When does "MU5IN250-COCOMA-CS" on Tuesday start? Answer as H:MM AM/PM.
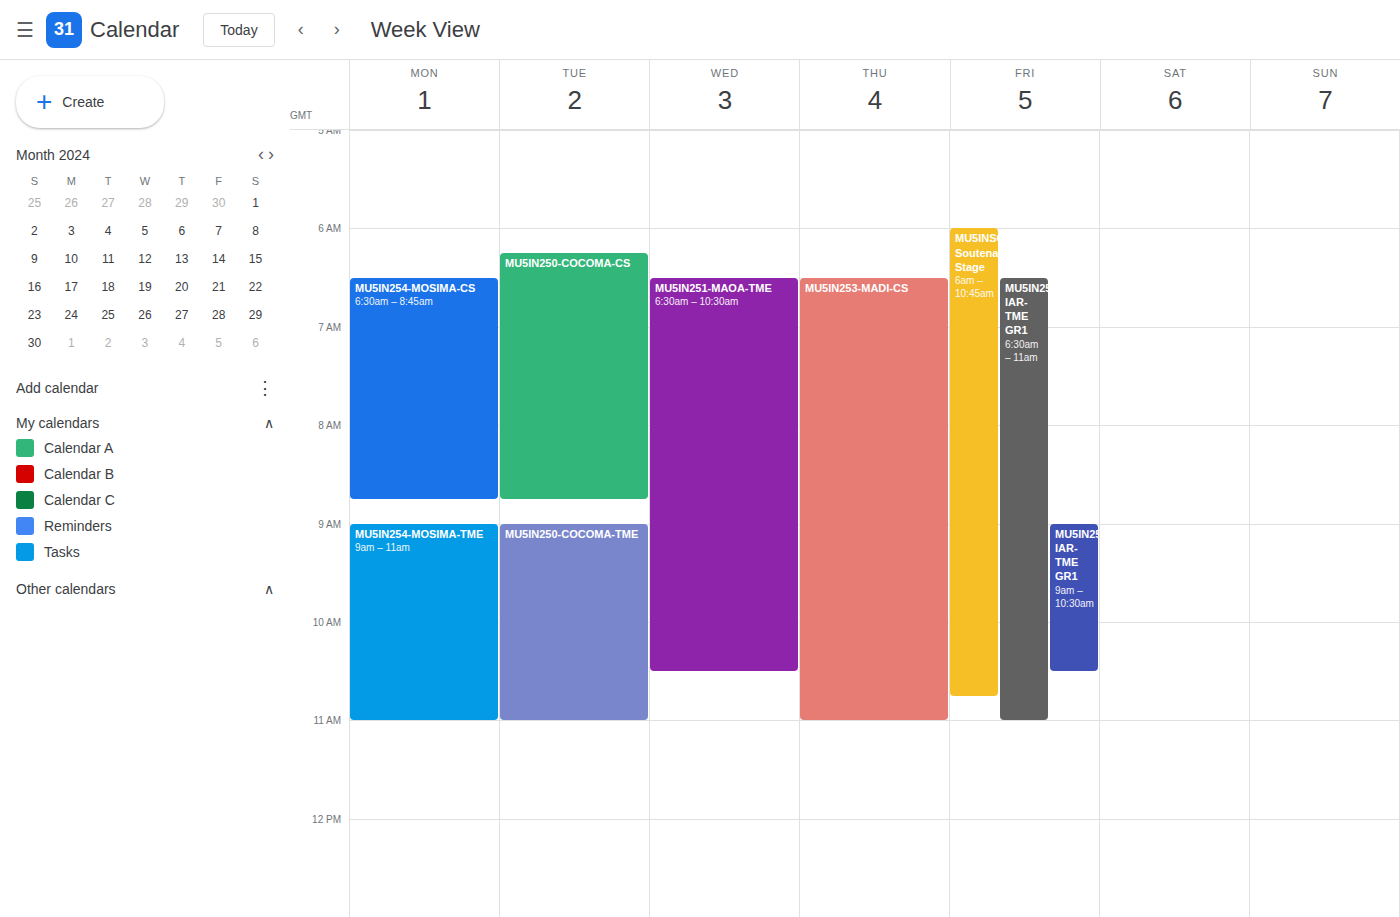
6:15 AM